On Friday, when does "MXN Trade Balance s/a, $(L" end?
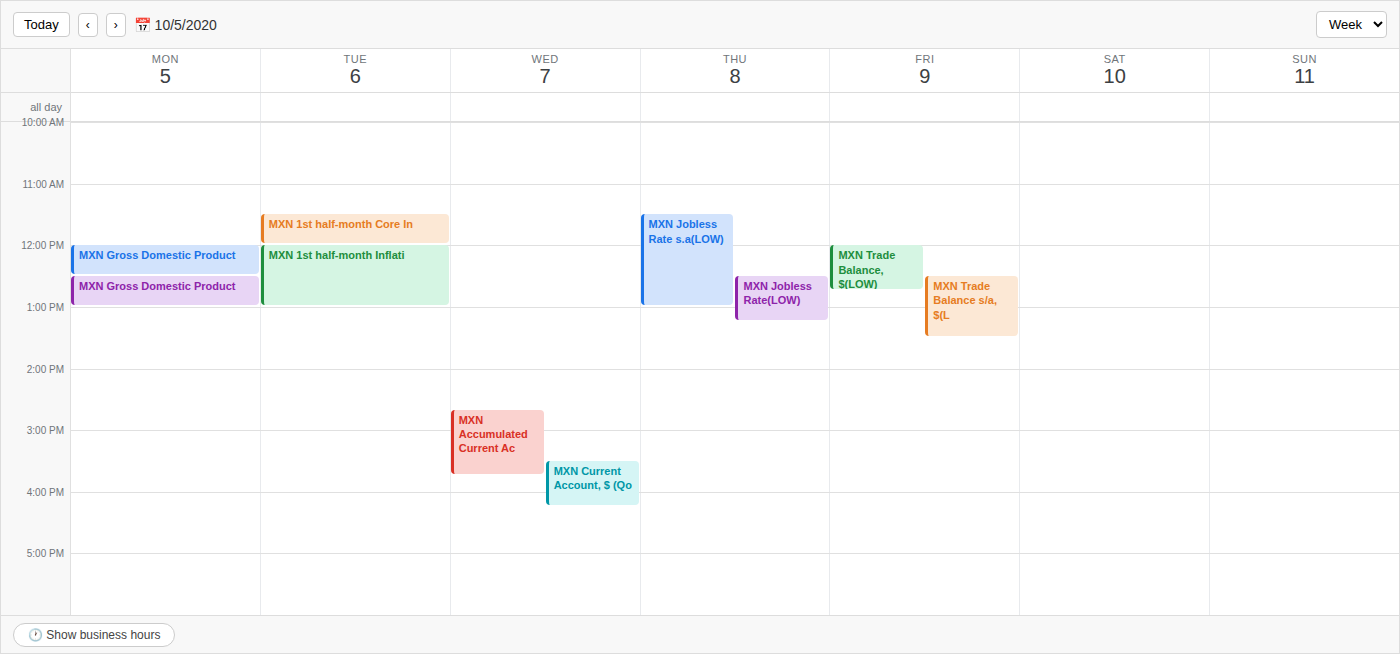
1:30 PM